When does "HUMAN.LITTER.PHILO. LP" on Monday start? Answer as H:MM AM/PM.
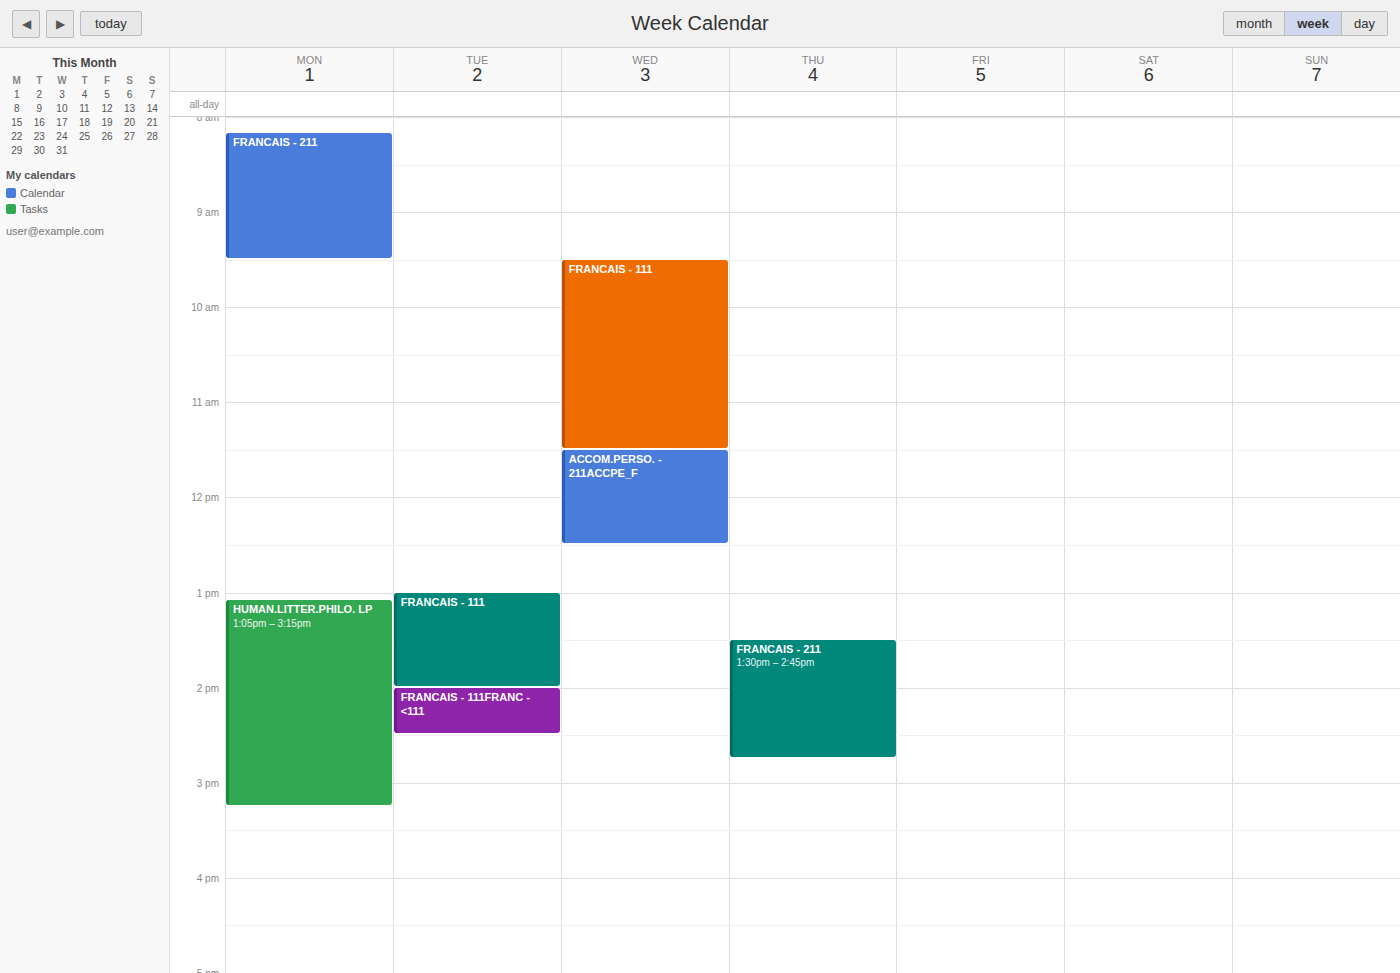
1:05 PM